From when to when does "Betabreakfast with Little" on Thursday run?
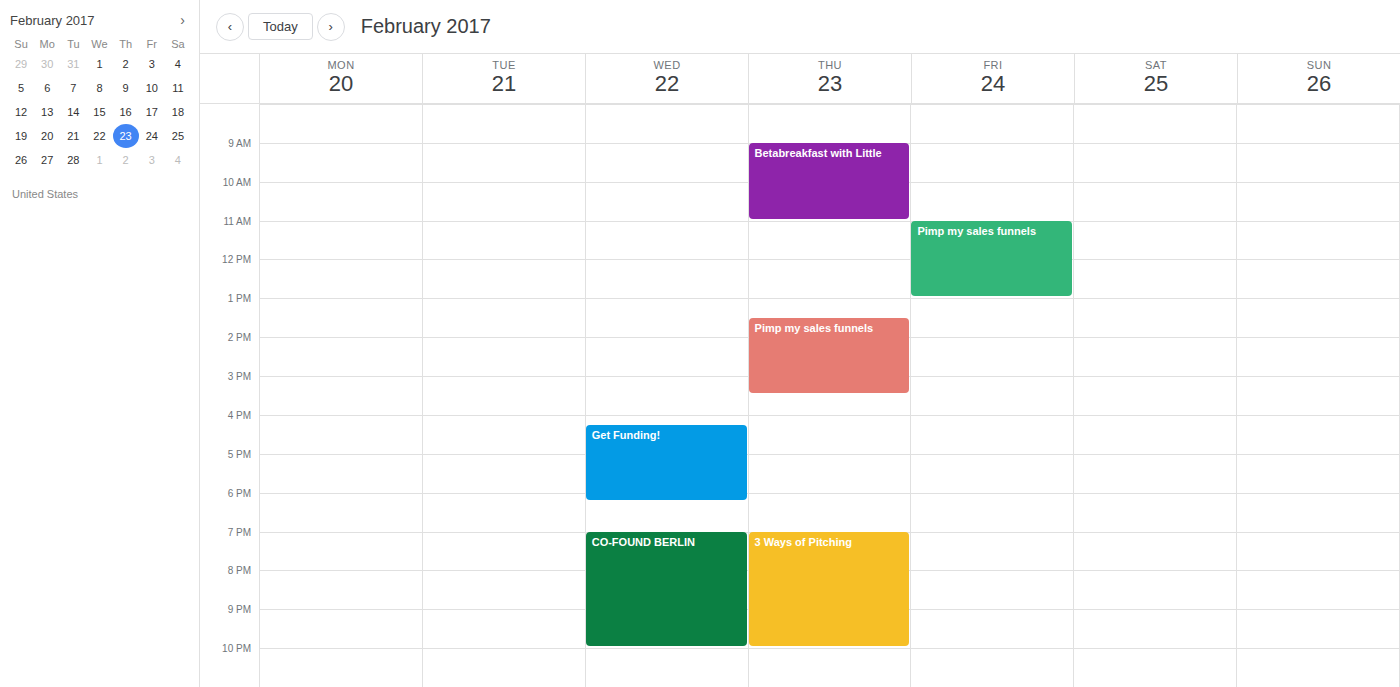
9:00 AM to 11:00 AM